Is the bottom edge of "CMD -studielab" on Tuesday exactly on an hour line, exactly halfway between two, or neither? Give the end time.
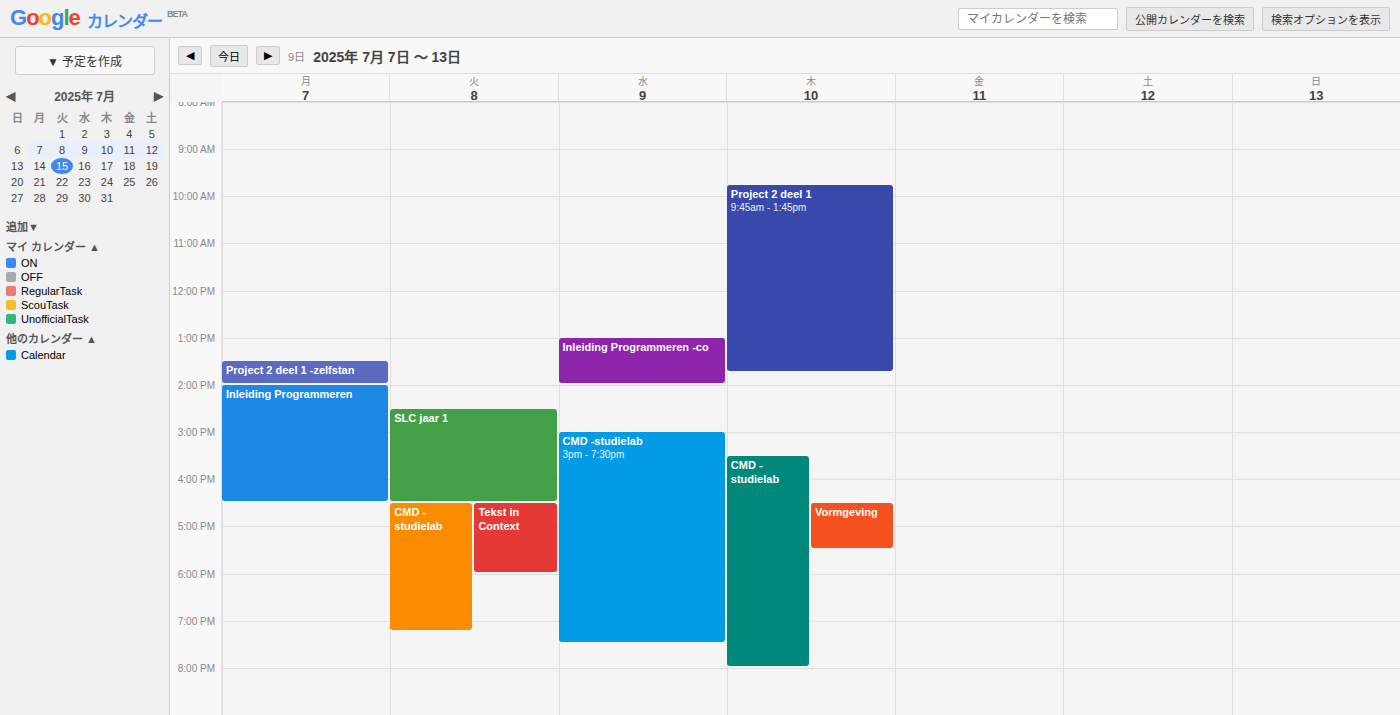
7:15 PM -- neither: a quarter of the way from the 7 PM line to the 8 PM line.